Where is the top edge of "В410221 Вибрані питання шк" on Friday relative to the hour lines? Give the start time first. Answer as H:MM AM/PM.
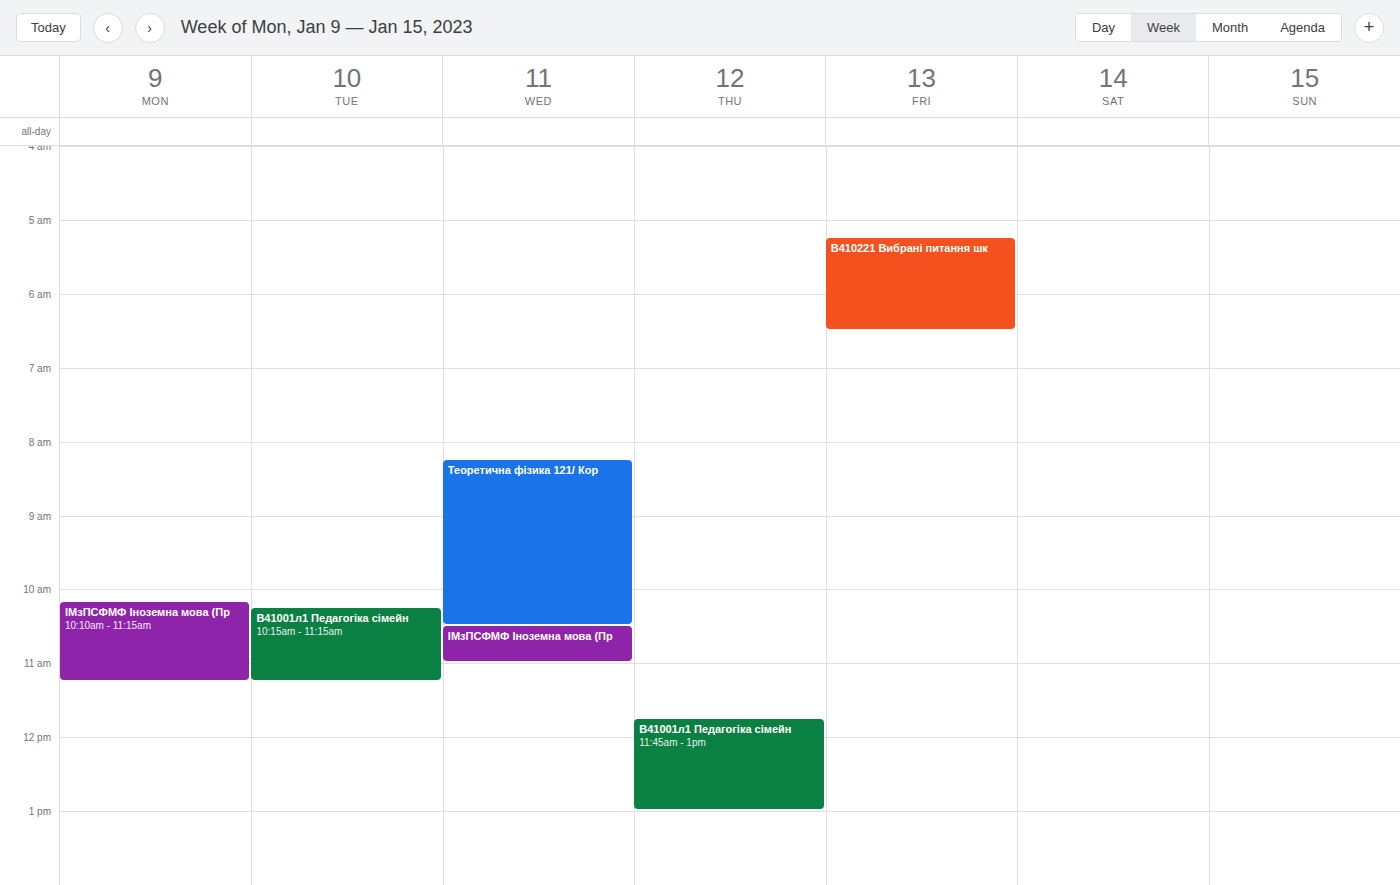
5:15 AM -- neither: a quarter of the way from the 5 AM line to the 6 AM line.